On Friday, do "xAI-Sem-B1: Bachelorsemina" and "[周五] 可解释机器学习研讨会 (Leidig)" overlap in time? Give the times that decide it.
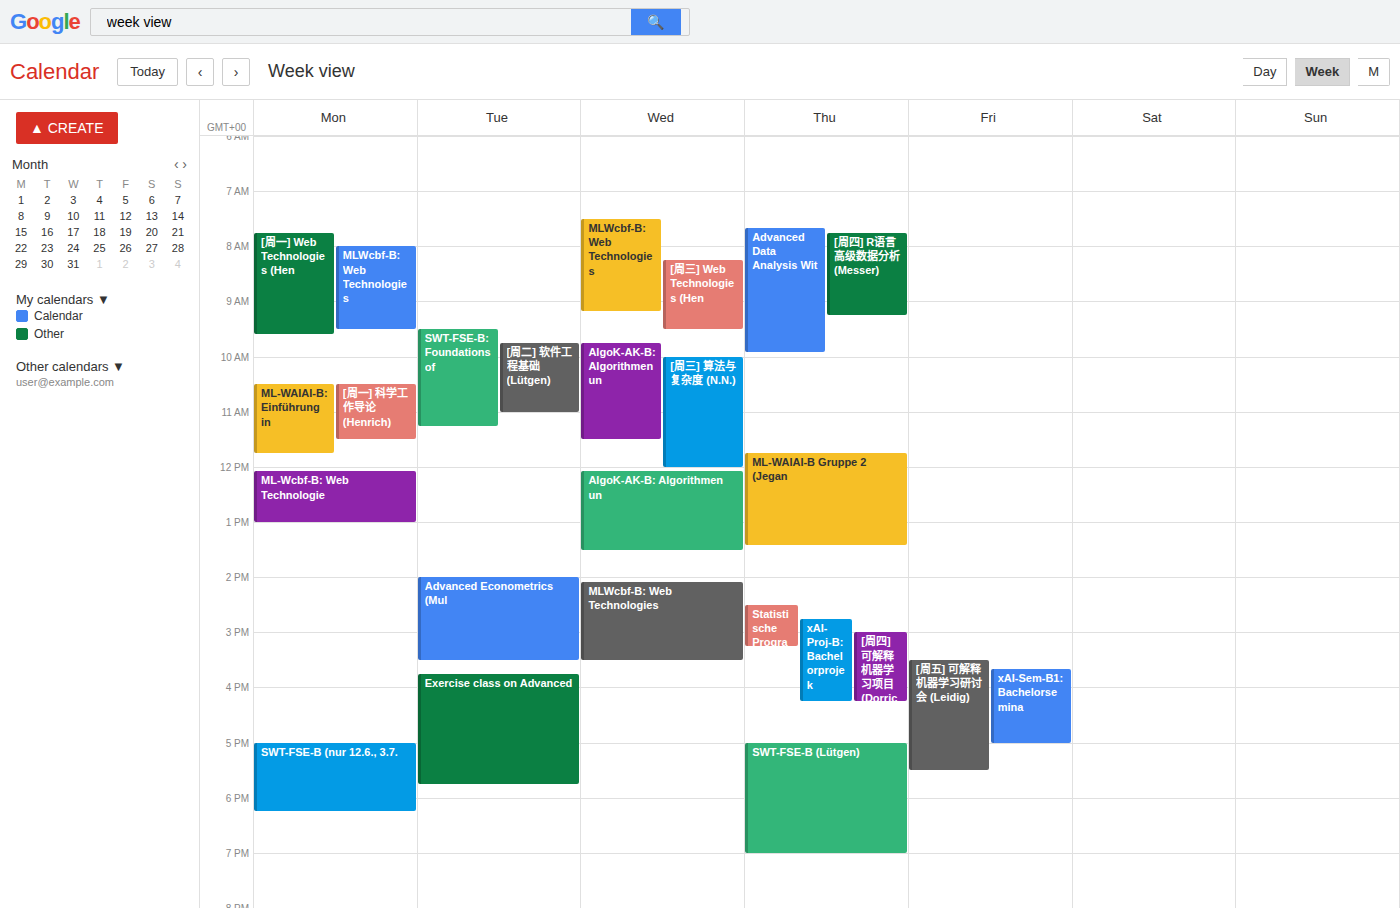
"xAI-Sem-B1: Bachelorsemina" runs 3:40 PM to 5:00 PM, inside "[周五] 可解释机器学习研讨会 (Leidig)" -- they overlap.